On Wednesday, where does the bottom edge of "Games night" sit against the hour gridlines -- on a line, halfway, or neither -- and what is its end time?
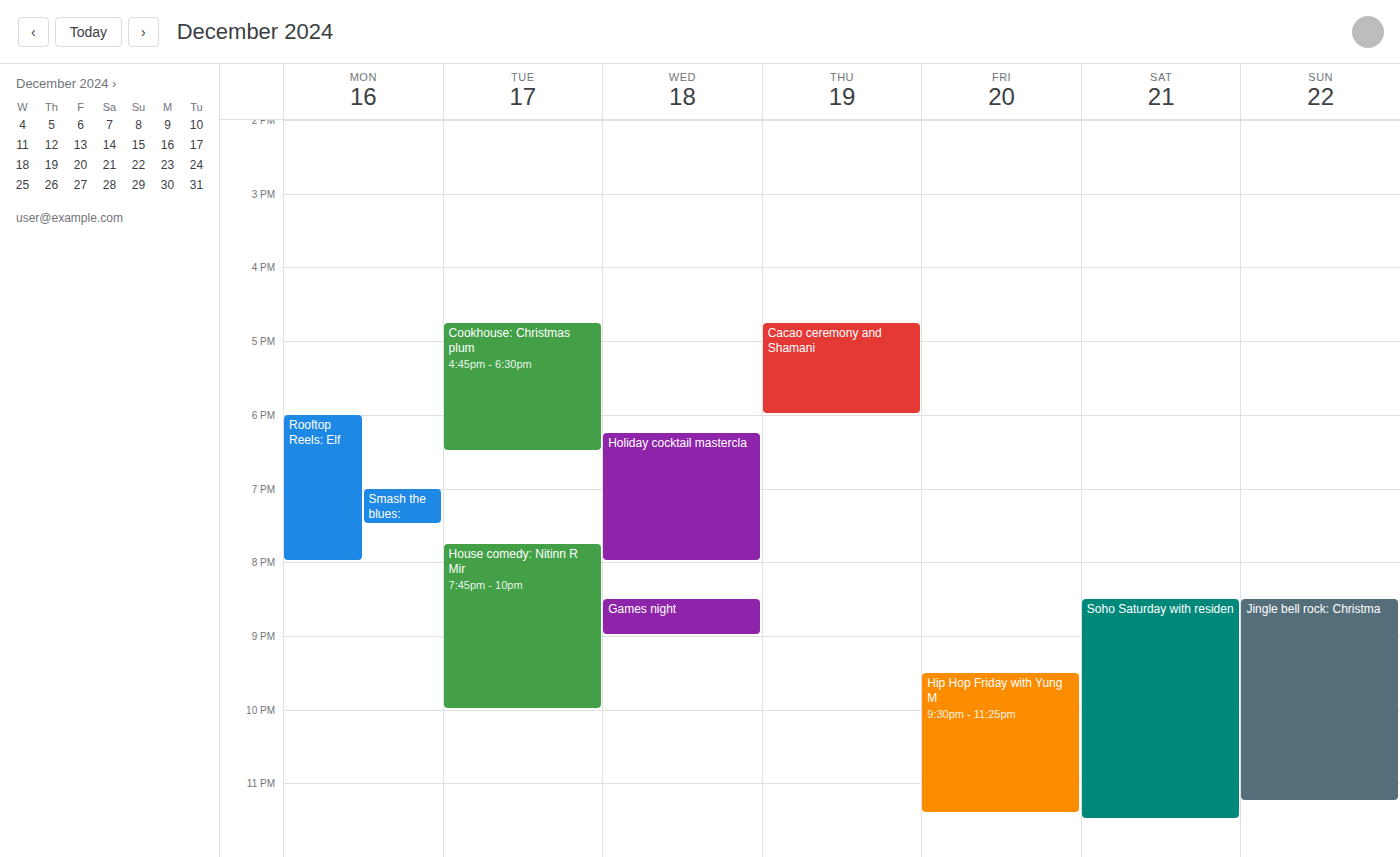
9:00 PM -- exactly on the 9 PM line.